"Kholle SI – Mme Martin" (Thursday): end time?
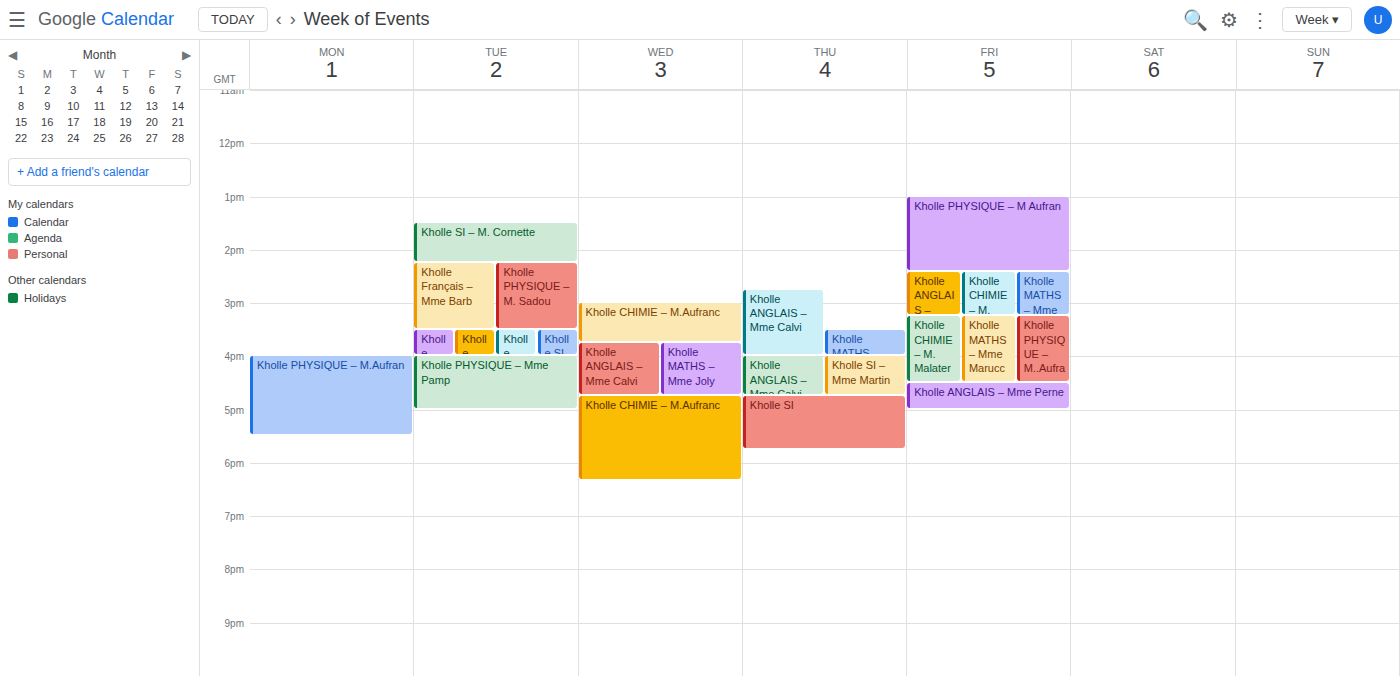
4:45 PM